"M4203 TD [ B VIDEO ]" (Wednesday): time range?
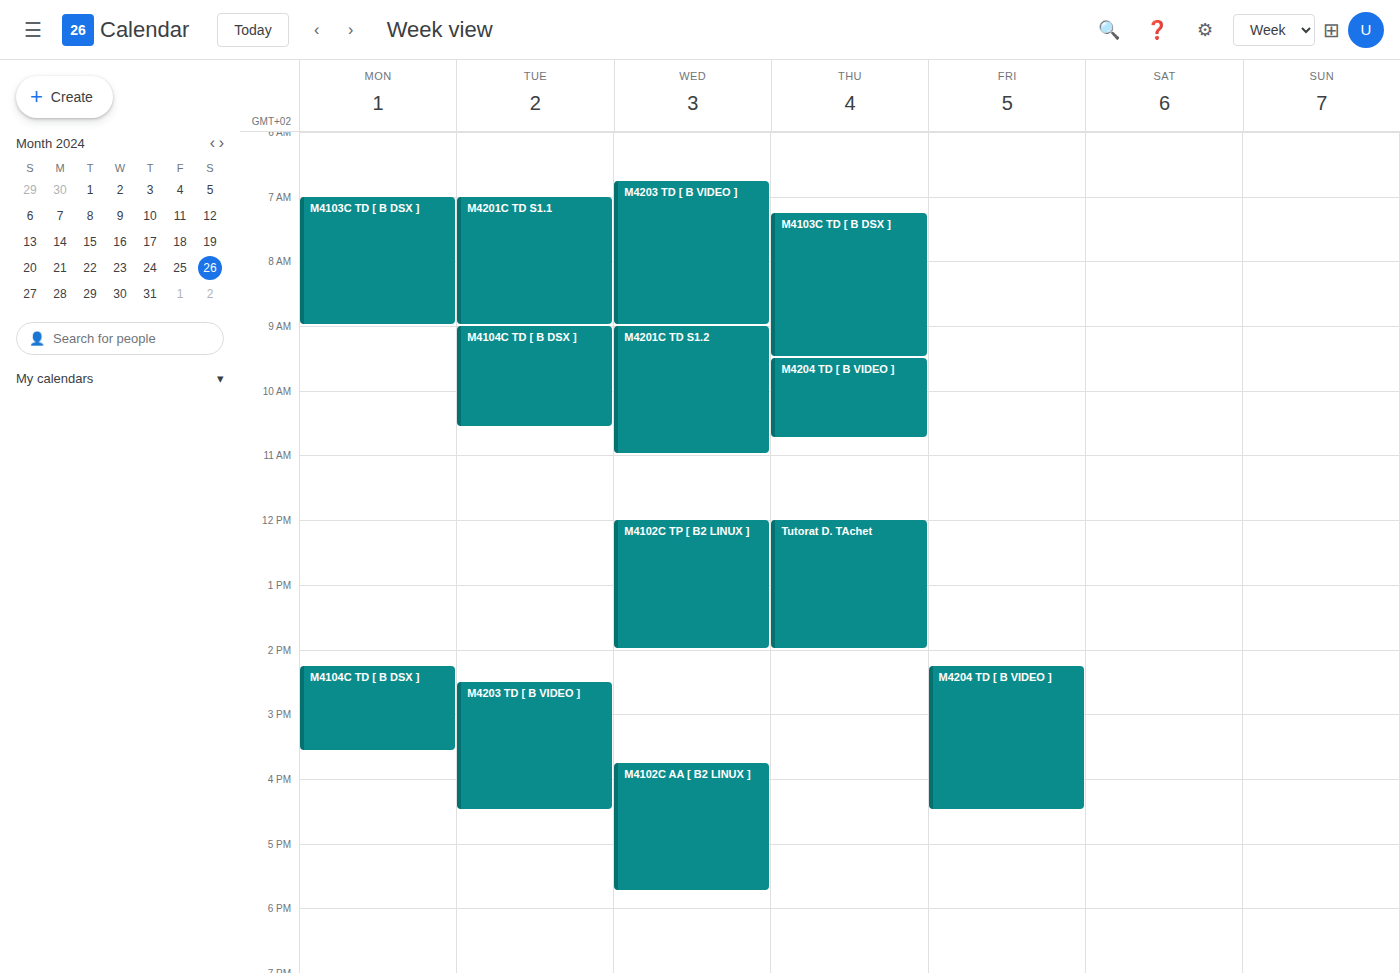
6:45 AM to 9:00 AM